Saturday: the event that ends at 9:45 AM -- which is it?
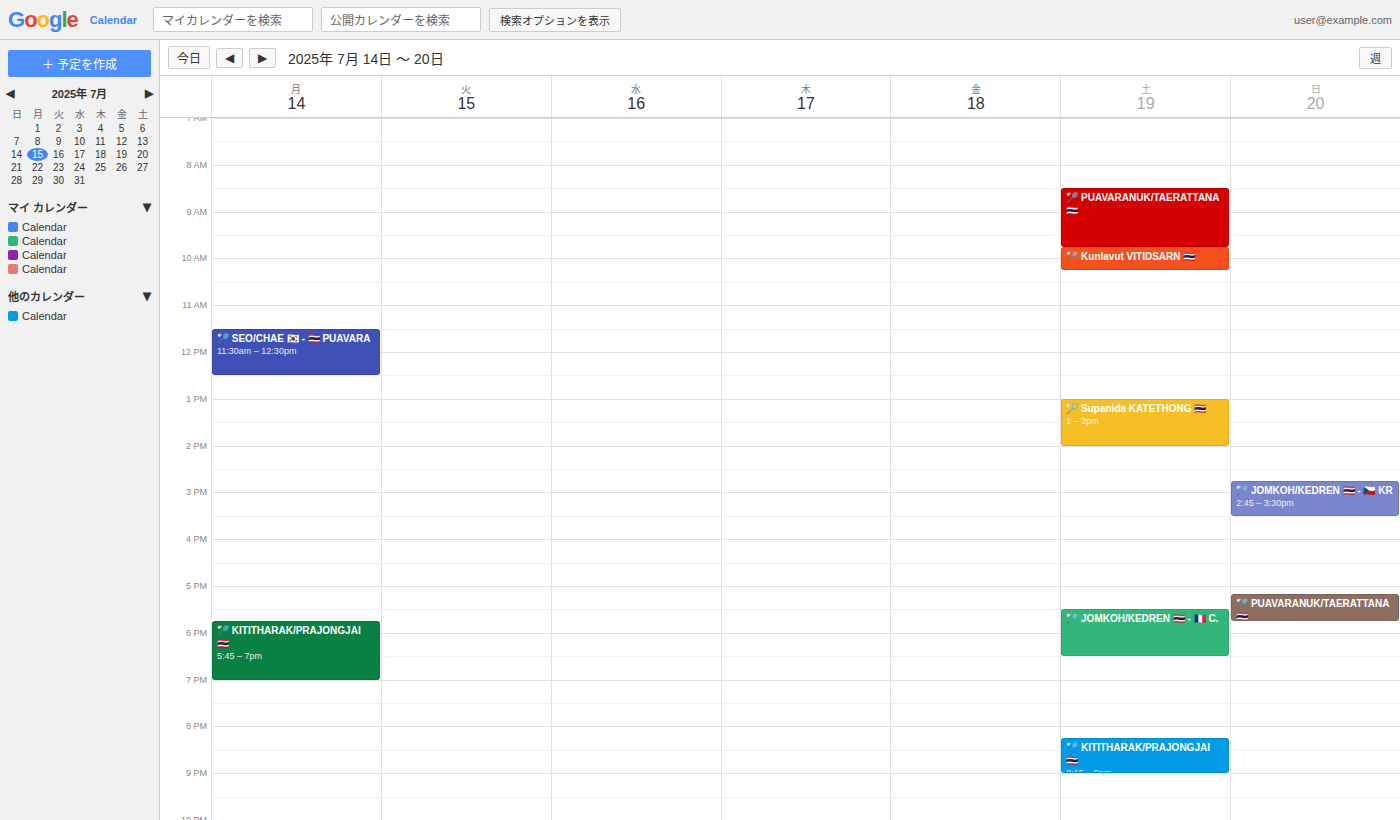
"🏸 PUAVARANUK/TAERATTANA 🇹🇭"